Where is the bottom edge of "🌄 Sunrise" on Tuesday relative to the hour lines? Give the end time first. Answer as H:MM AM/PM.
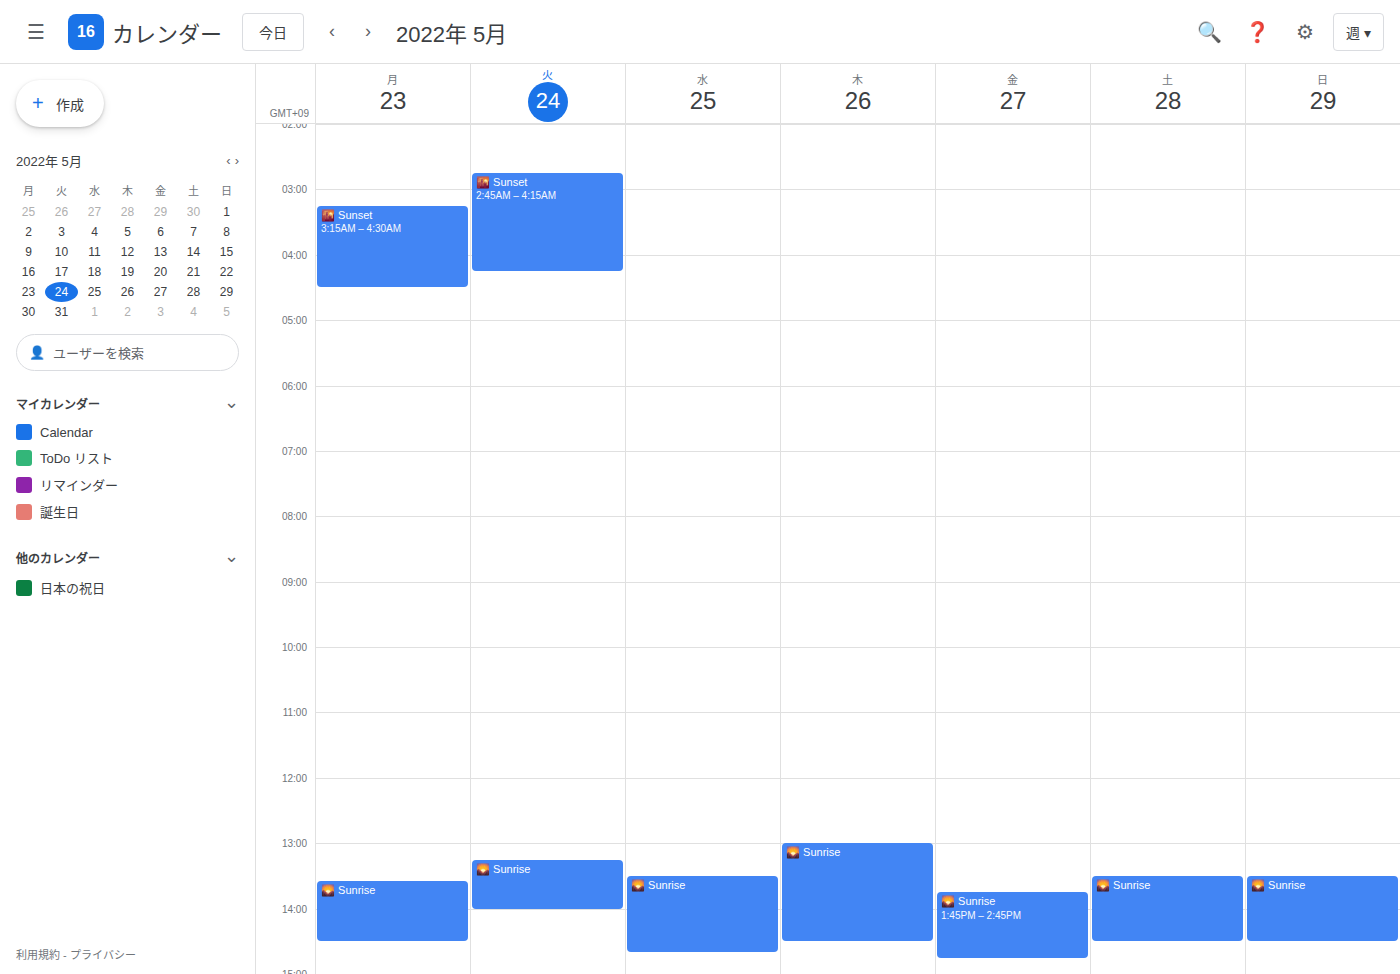
2:00 PM -- exactly on the 2 PM line.